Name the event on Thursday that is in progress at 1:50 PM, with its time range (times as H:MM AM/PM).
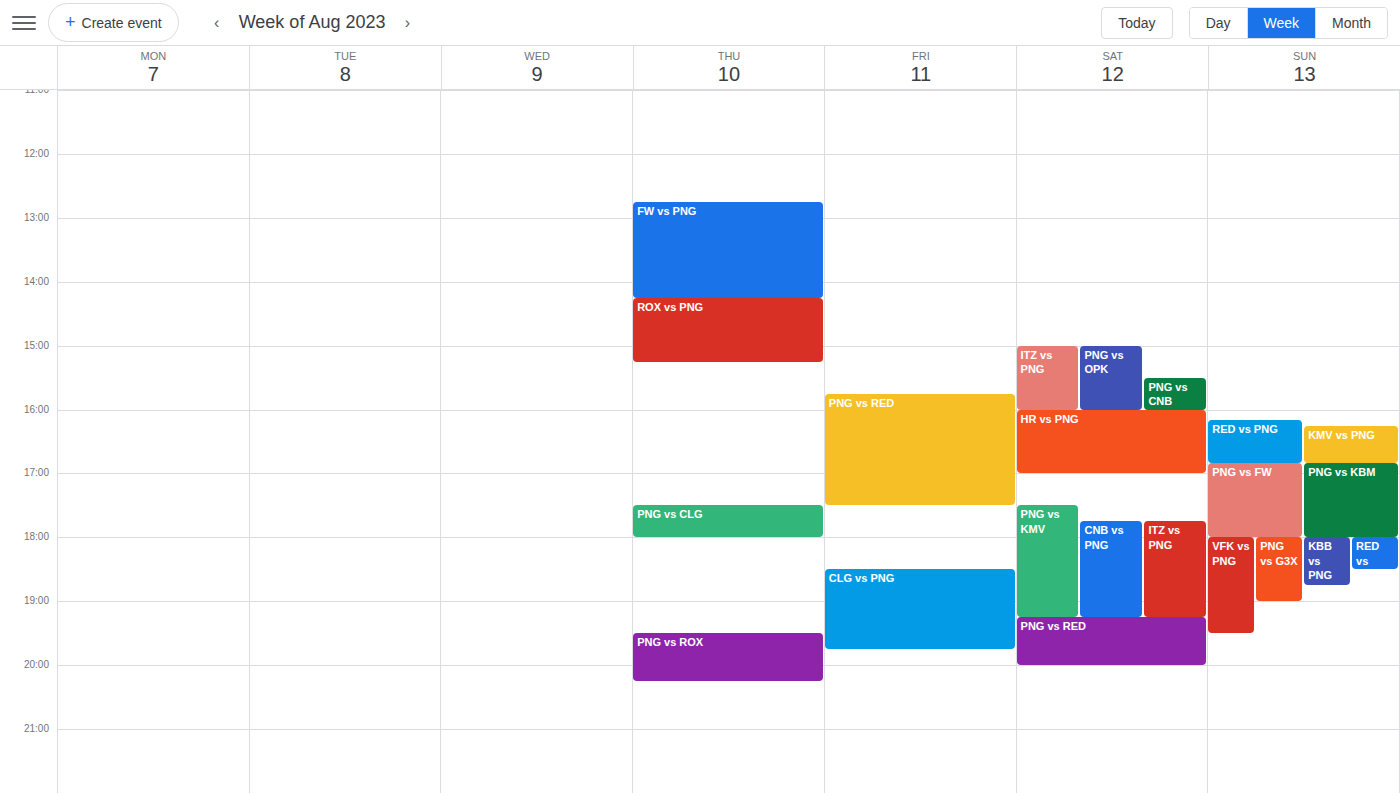
"FW vs PNG", 12:45 PM to 2:15 PM